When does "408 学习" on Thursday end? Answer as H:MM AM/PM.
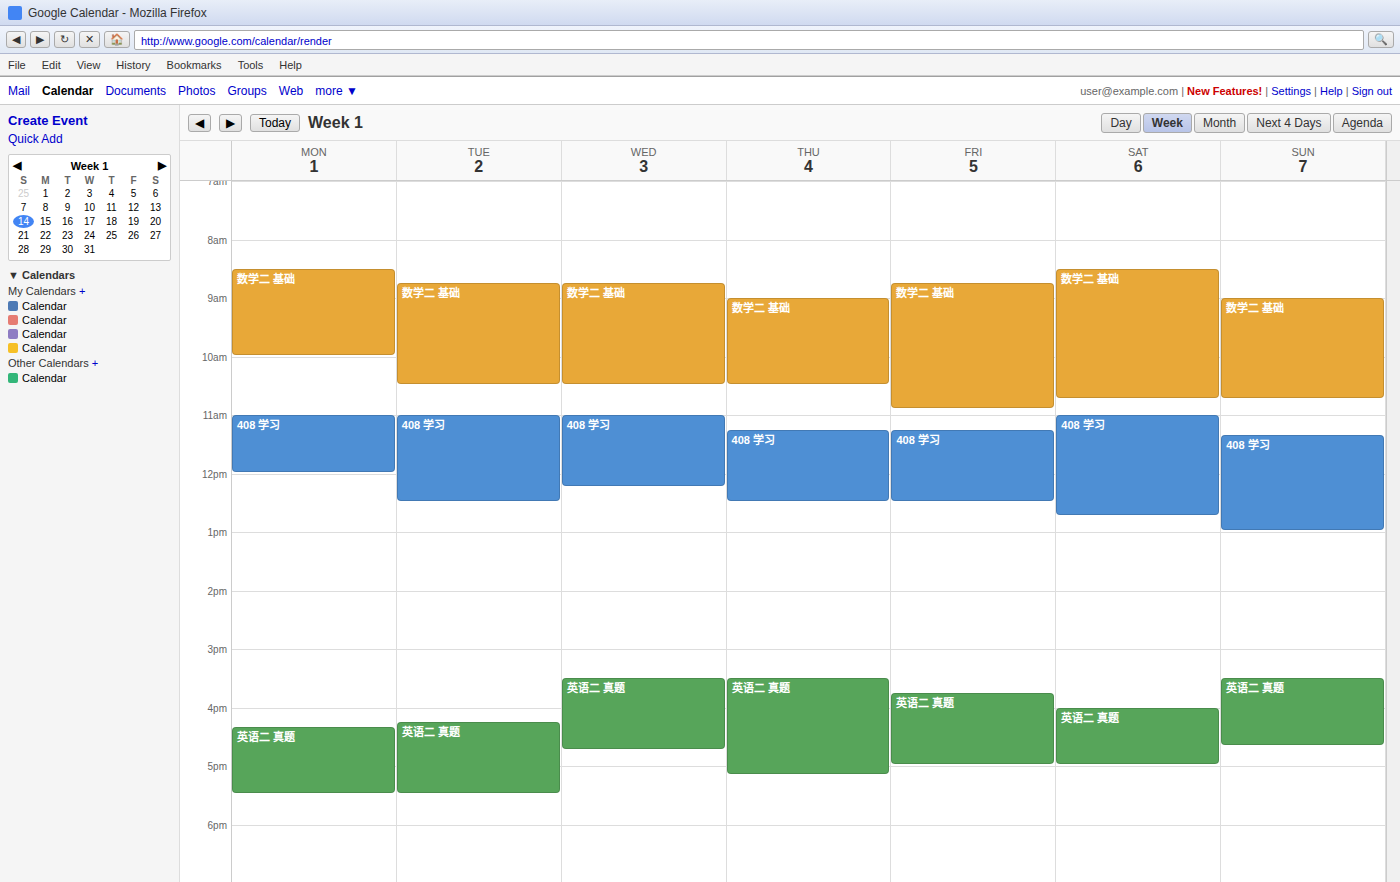
12:30 PM